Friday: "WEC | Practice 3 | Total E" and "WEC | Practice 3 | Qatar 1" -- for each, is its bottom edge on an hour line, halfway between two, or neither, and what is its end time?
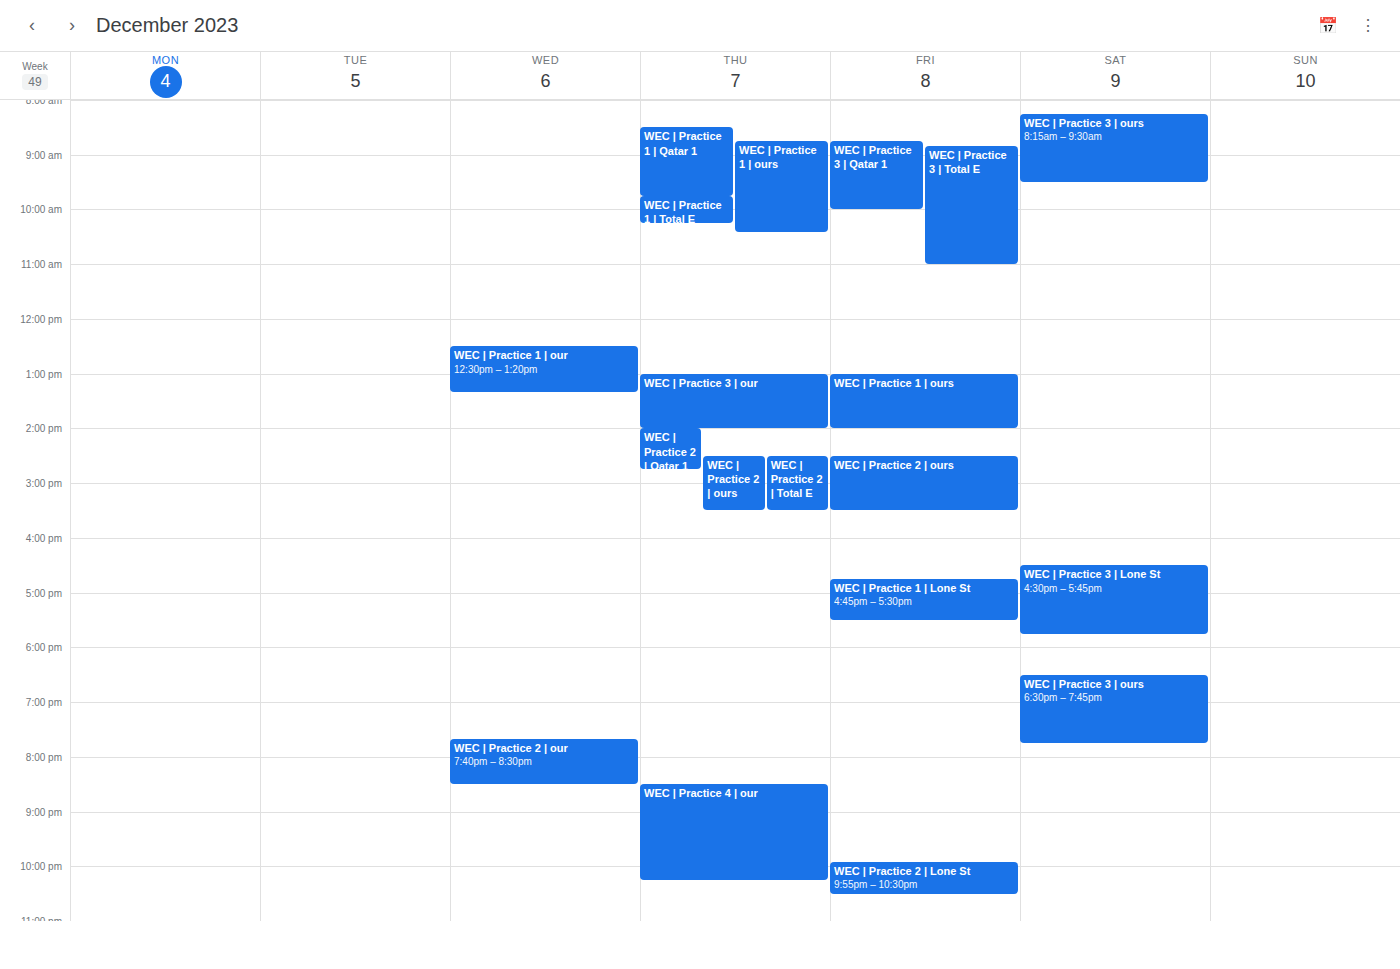
"WEC | Practice 3 | Total E": 11:00, exactly on the 11:00 line. "WEC | Practice 3 | Qatar 1": 10:00, exactly on the 10:00 line.